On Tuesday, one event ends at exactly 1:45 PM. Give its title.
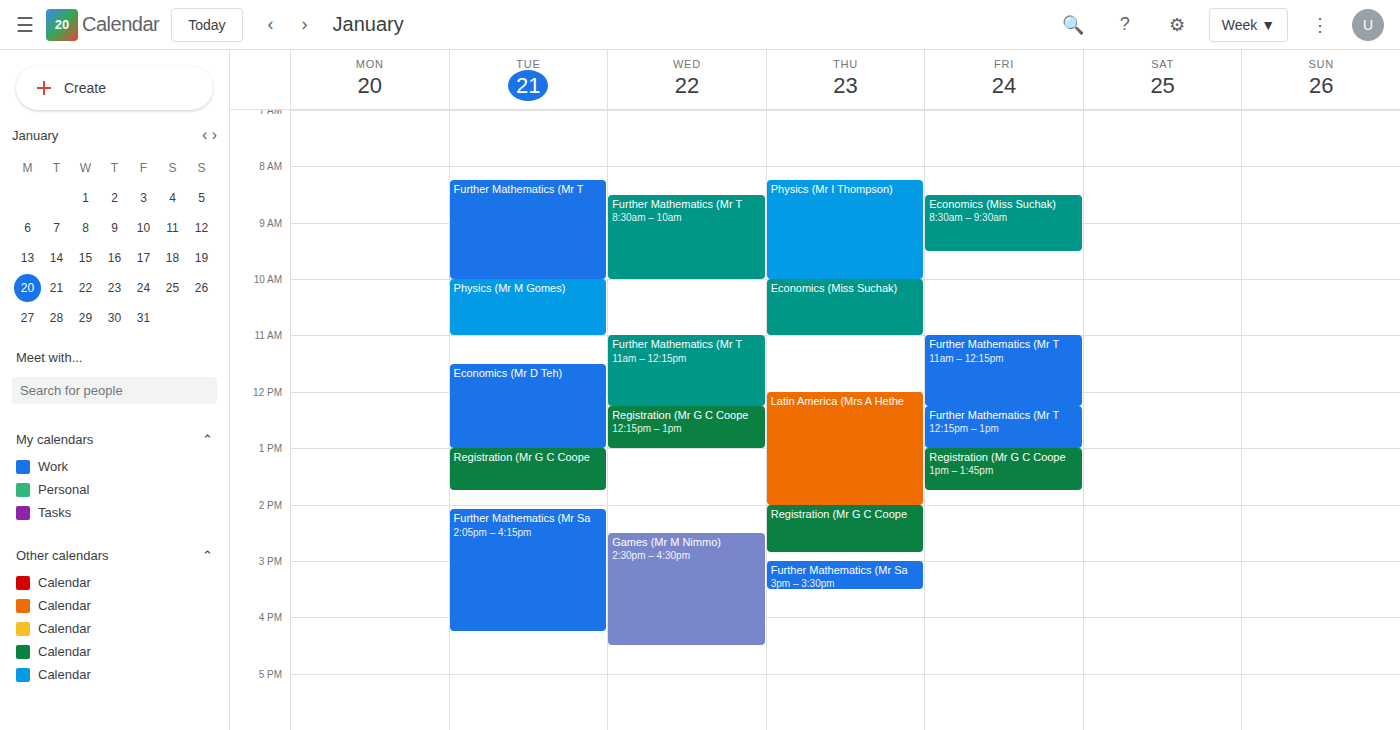
"Registration (Mr G C Coope"